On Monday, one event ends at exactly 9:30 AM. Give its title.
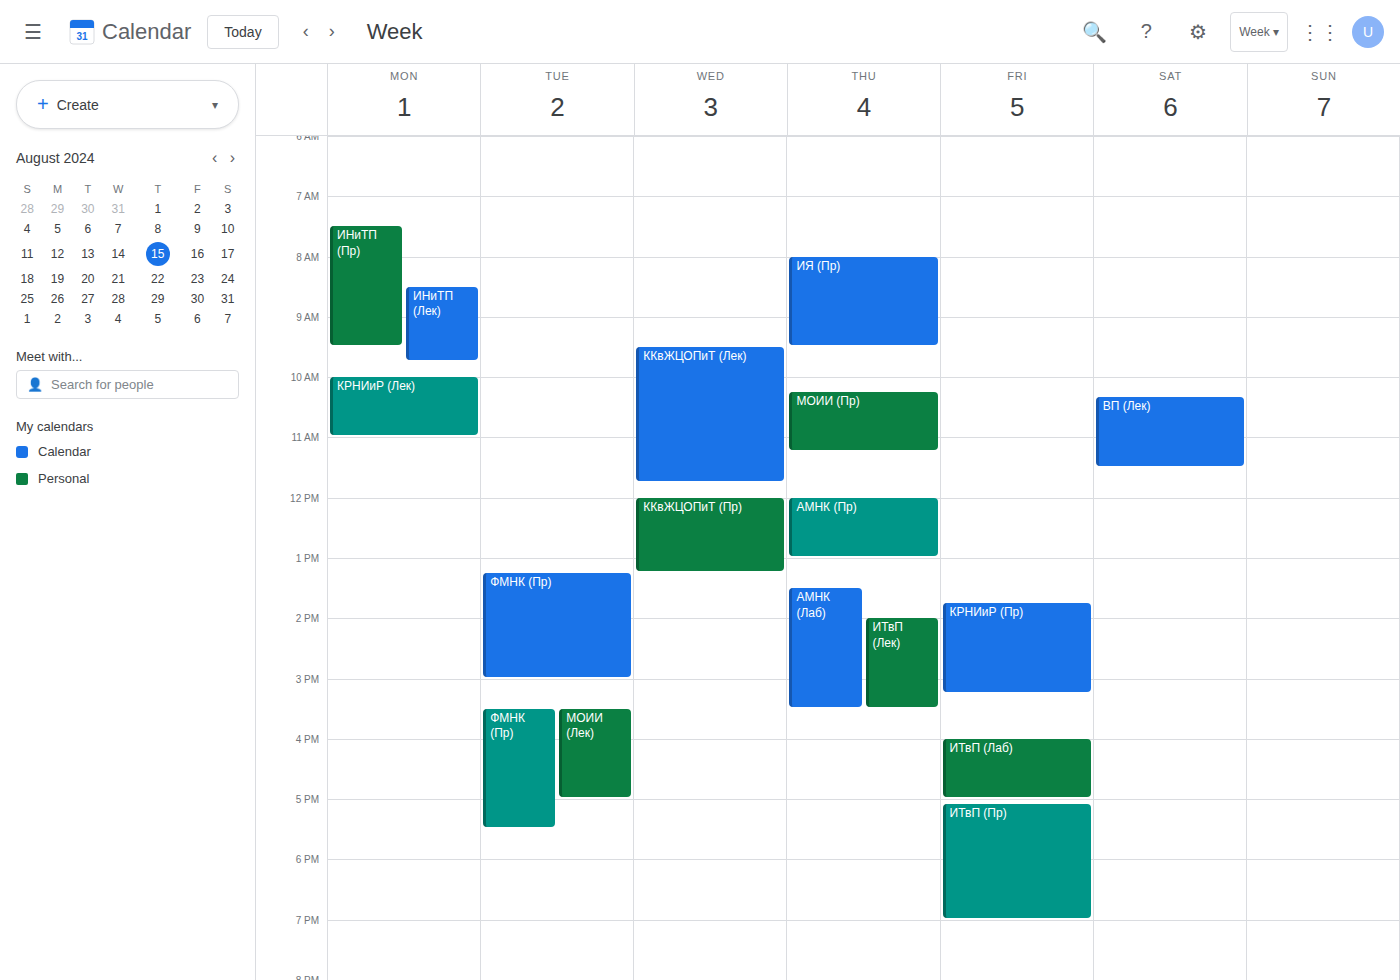
"ИНиТП (Пр)"